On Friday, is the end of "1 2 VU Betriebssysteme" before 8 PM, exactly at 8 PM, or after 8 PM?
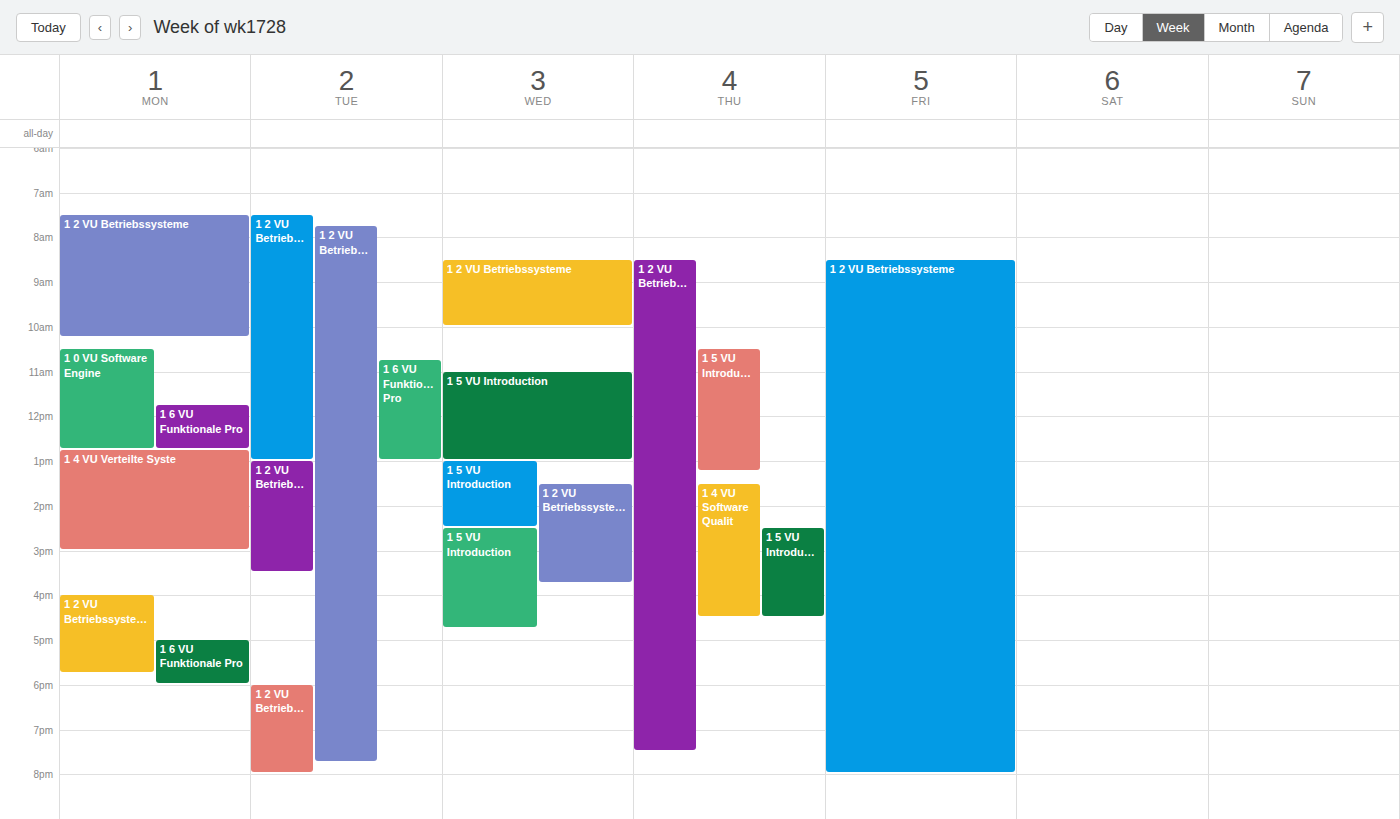
8:00 PM -- exactly at 8 PM, on the 8 PM line.